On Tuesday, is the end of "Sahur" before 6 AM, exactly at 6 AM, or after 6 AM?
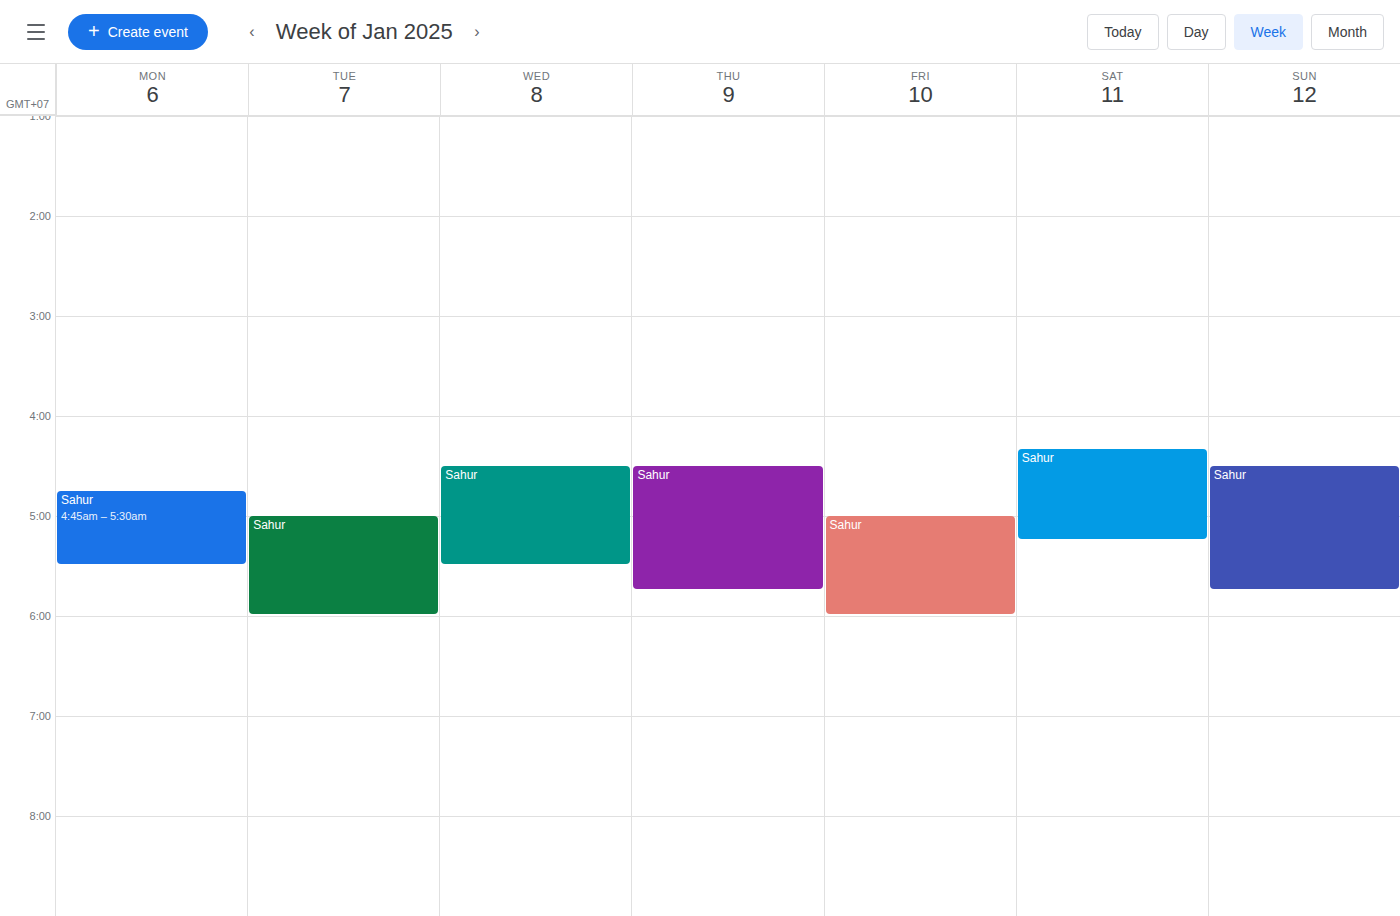
6:00 AM -- exactly at 6 AM, on the 6 AM line.